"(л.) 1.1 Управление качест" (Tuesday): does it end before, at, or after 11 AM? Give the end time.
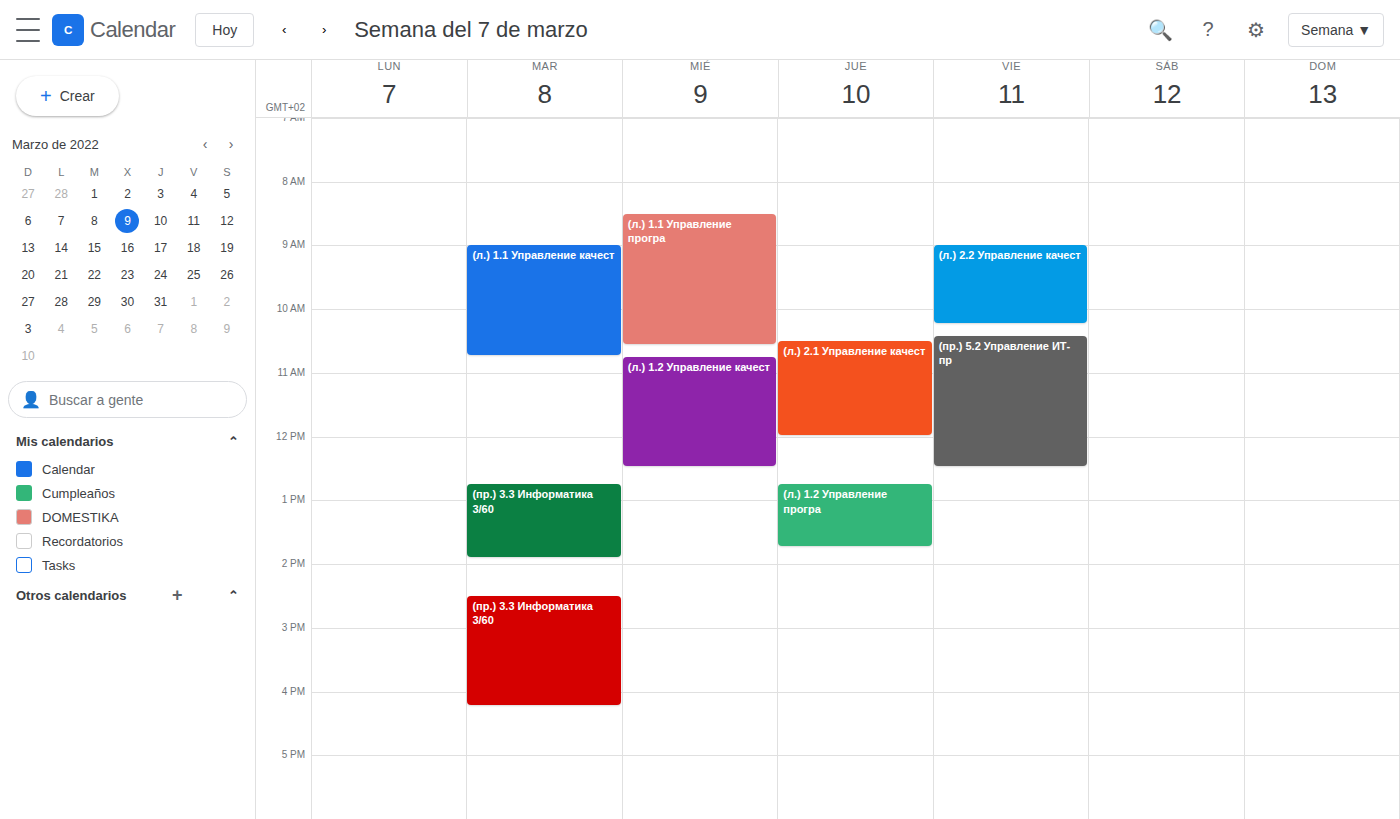
10:45 AM -- before 11 AM, 15 minutes above the 11 AM line.